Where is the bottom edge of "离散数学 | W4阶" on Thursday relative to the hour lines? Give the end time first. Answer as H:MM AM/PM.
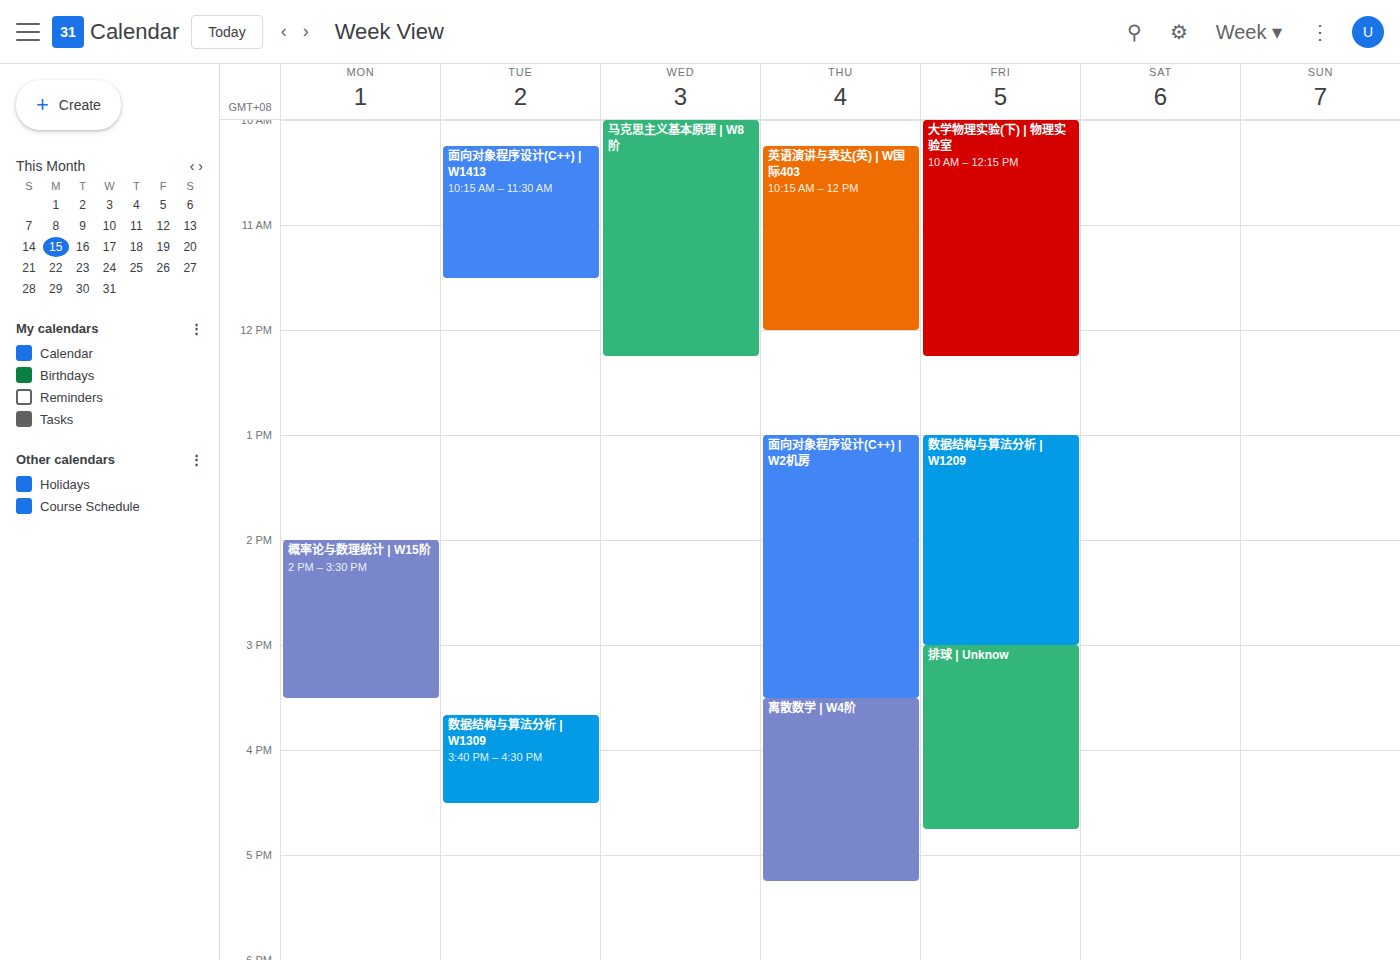
5:15 PM -- neither: a quarter of the way from the 5 PM line to the 6 PM line.